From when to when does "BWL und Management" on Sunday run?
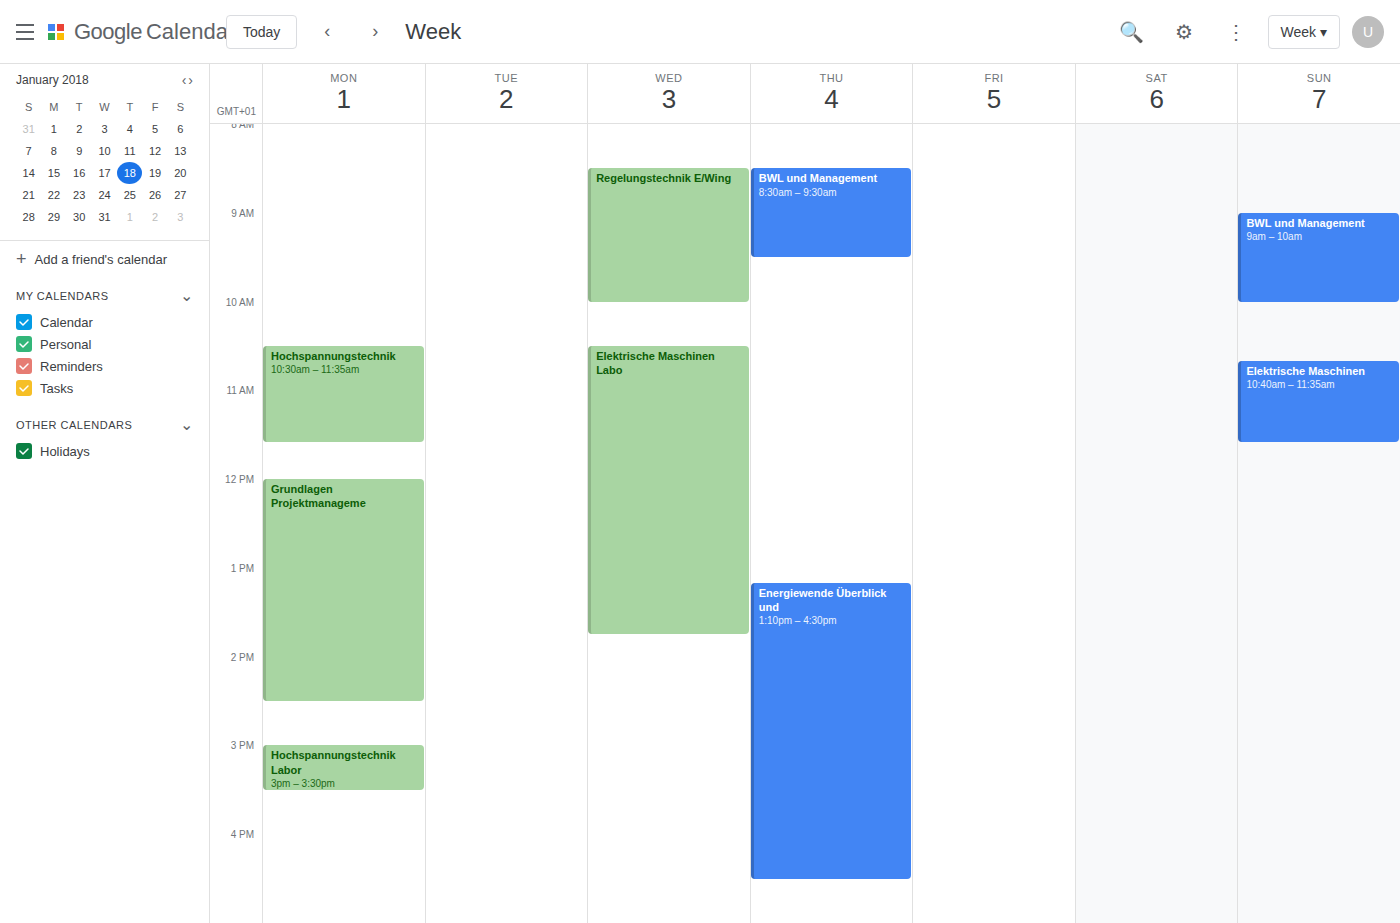
9:00 AM to 10:00 AM